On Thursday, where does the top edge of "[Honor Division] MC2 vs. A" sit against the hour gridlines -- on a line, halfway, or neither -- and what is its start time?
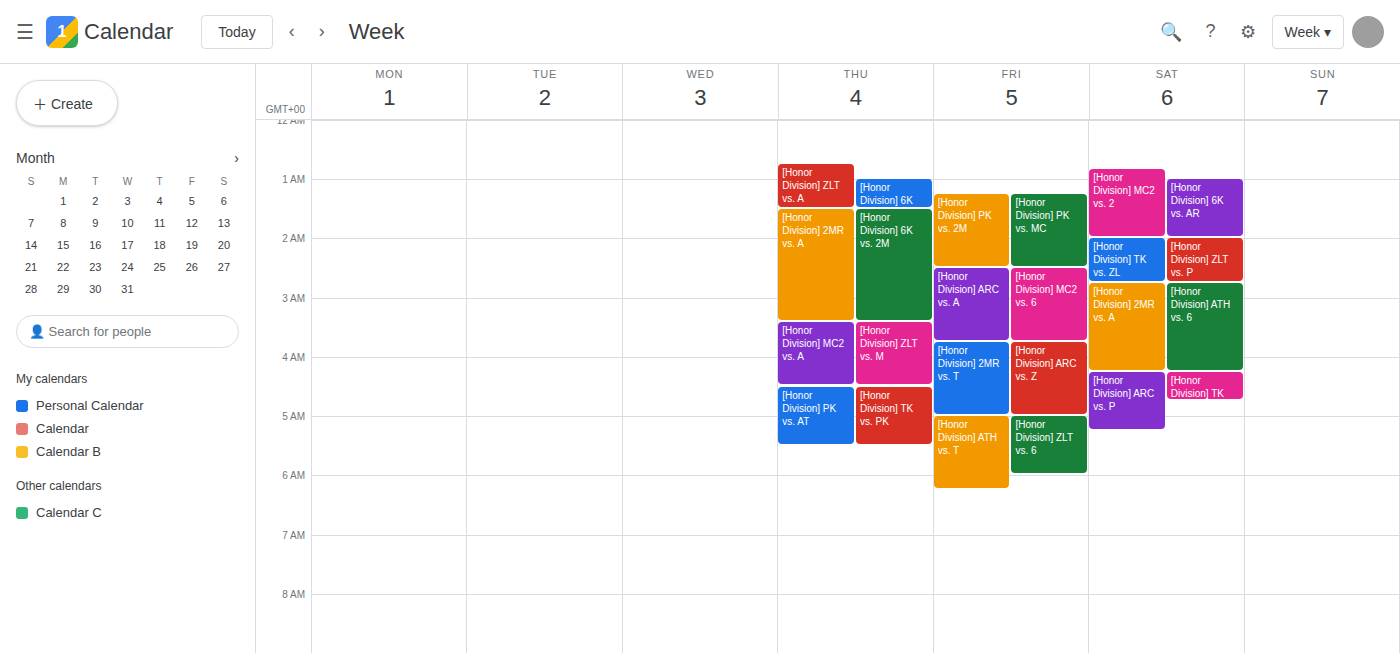
3:25 AM -- neither: 25 minutes below the 3 AM line and 35 minutes above the 4 AM line.